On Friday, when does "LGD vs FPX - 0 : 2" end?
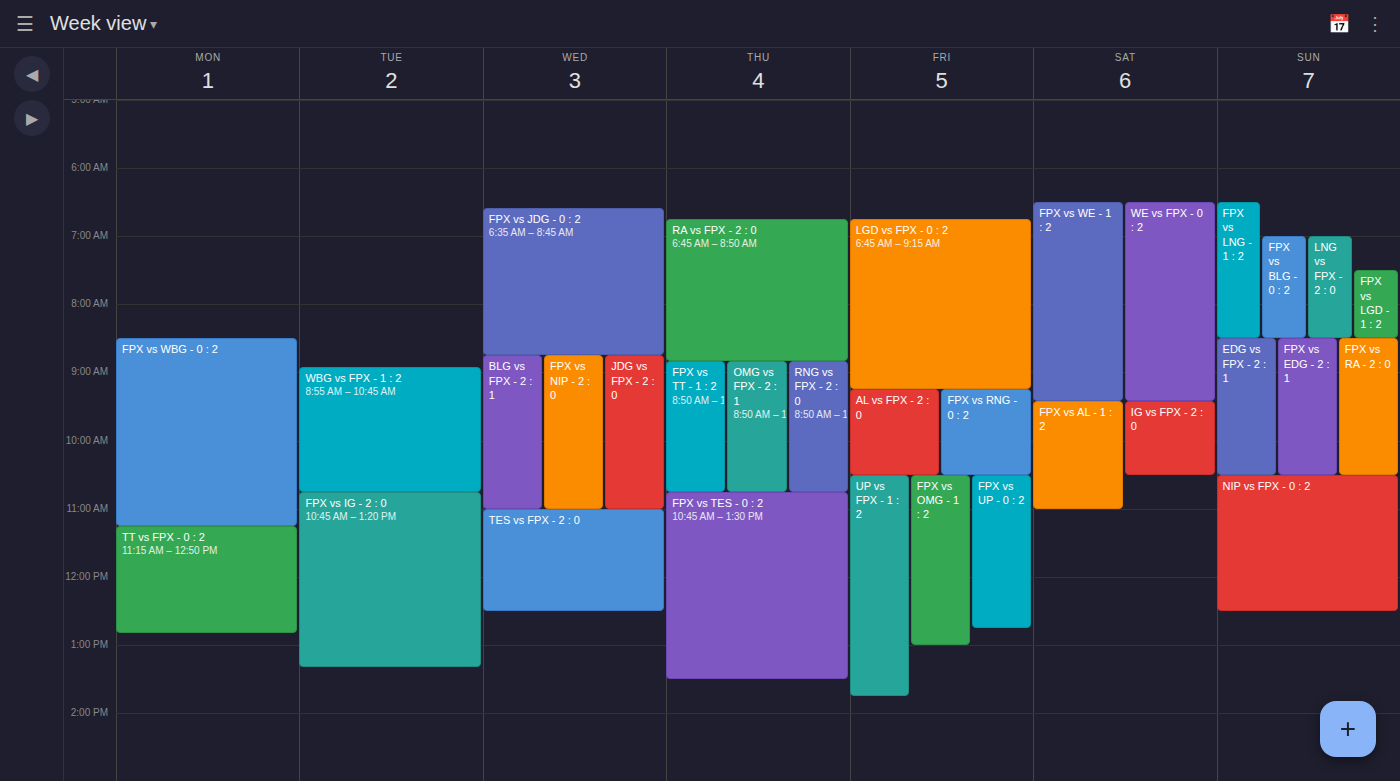
9:15 AM